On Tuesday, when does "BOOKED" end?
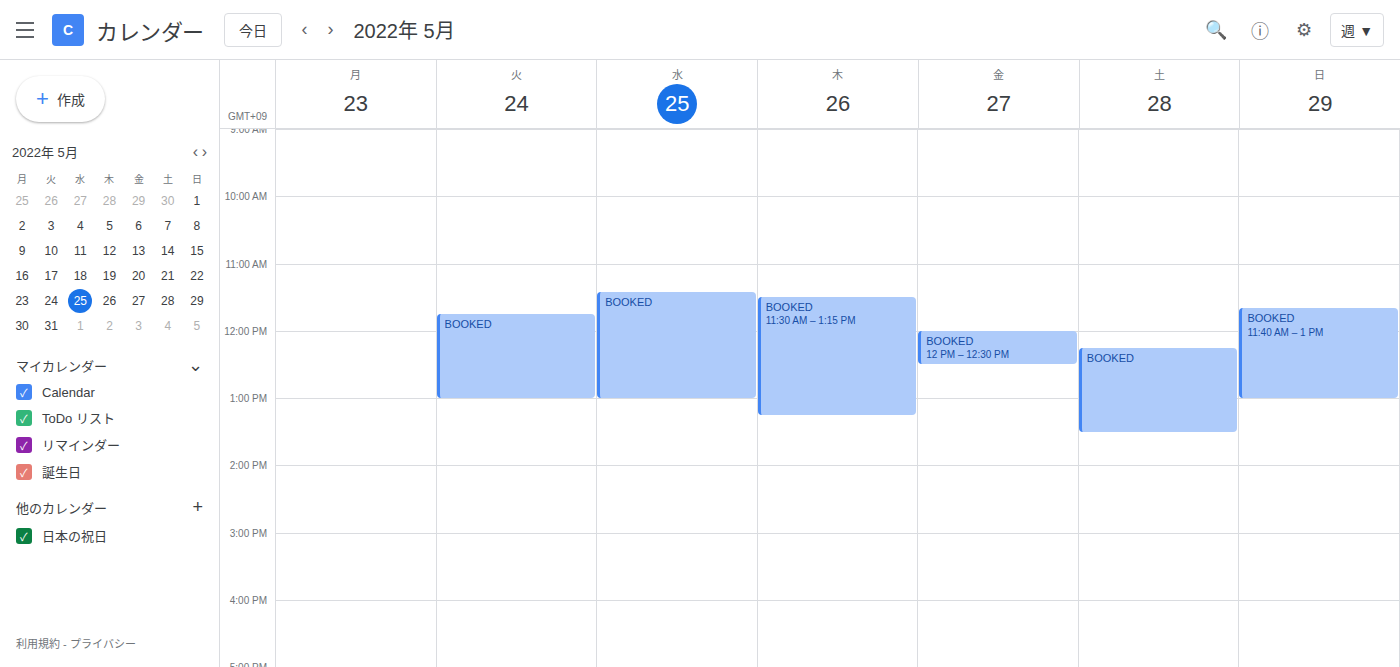
1:00 PM